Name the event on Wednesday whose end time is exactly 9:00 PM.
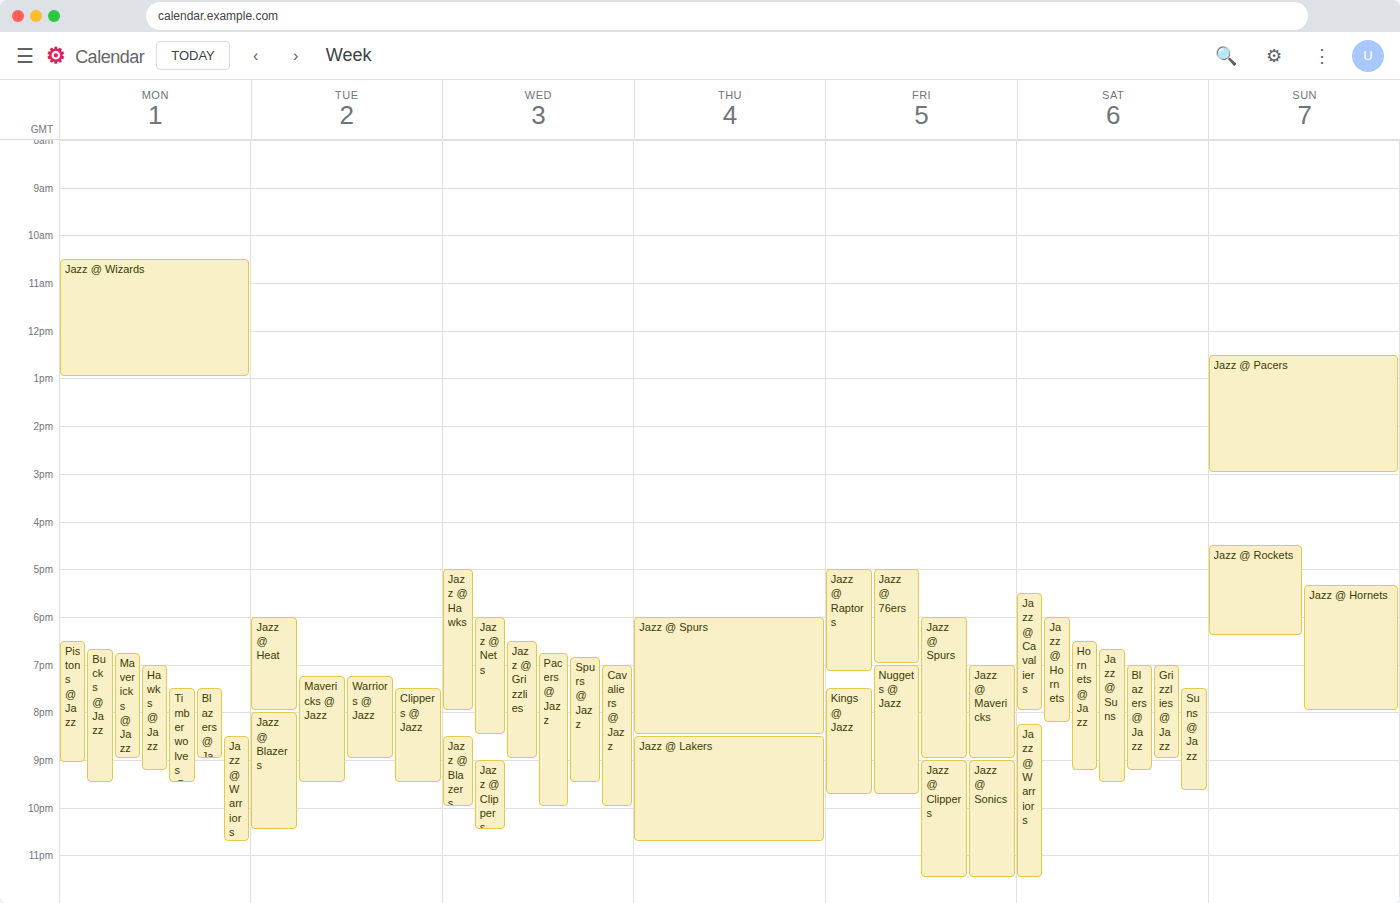
"Jazz @ Grizzlies"